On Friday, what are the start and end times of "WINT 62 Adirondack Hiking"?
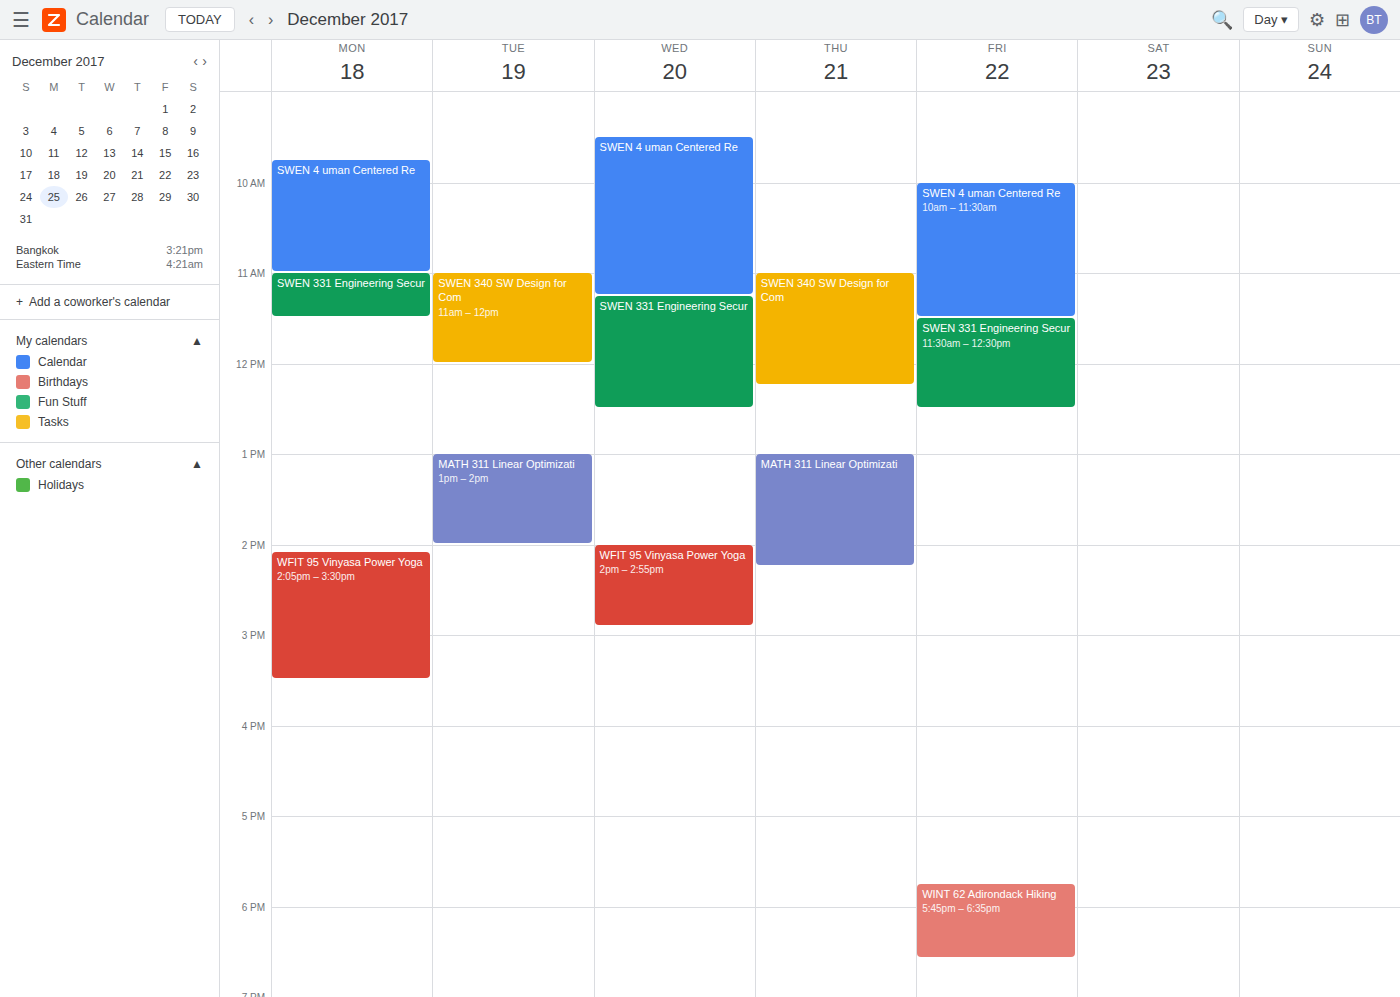
5:45 PM to 6:35 PM